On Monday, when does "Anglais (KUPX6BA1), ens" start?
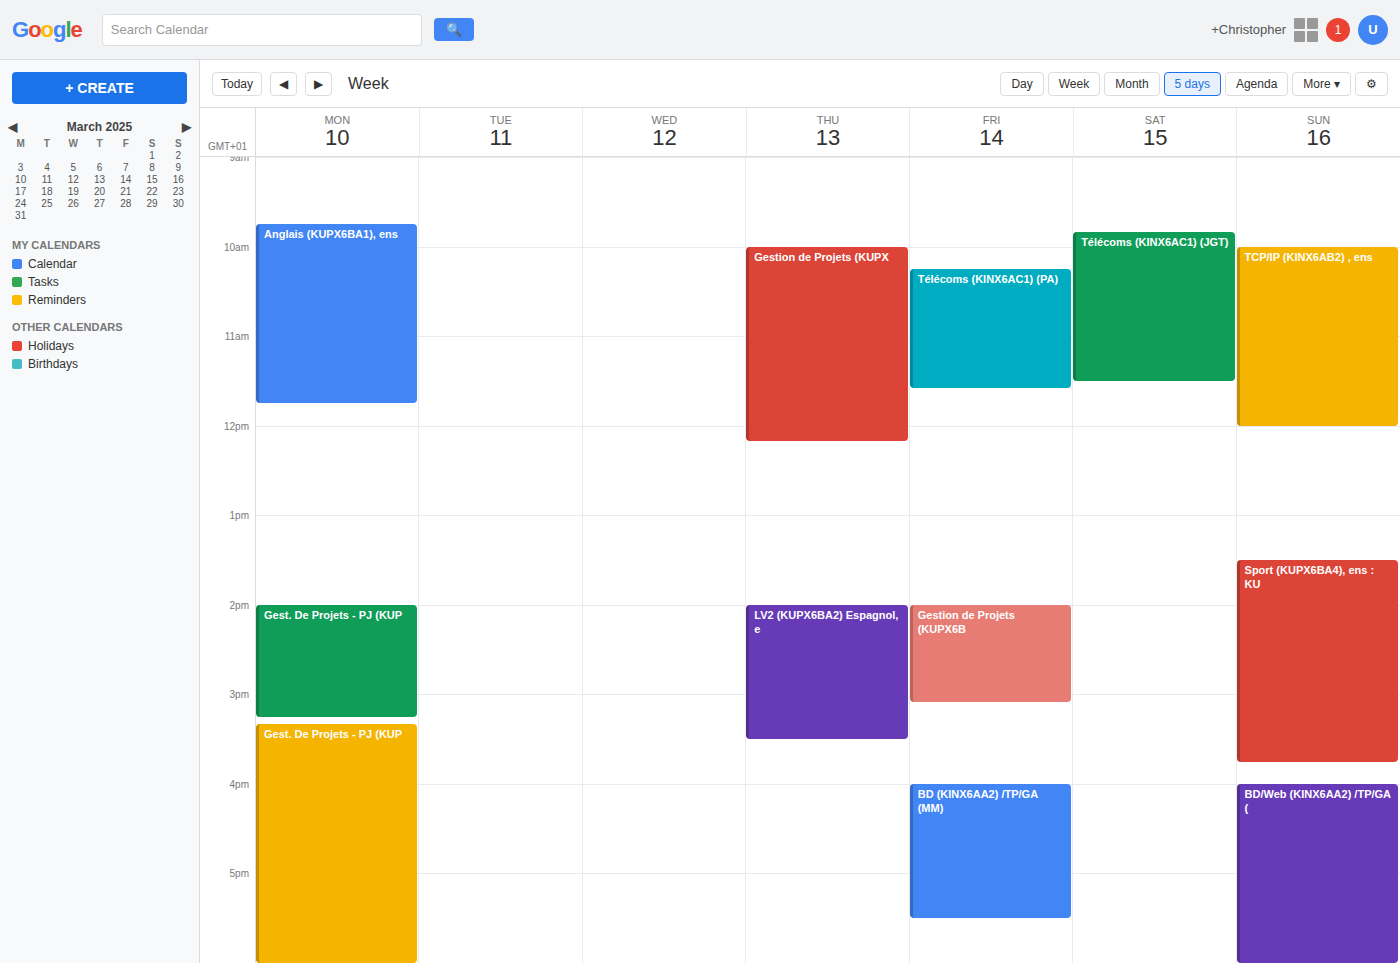
9:45 AM